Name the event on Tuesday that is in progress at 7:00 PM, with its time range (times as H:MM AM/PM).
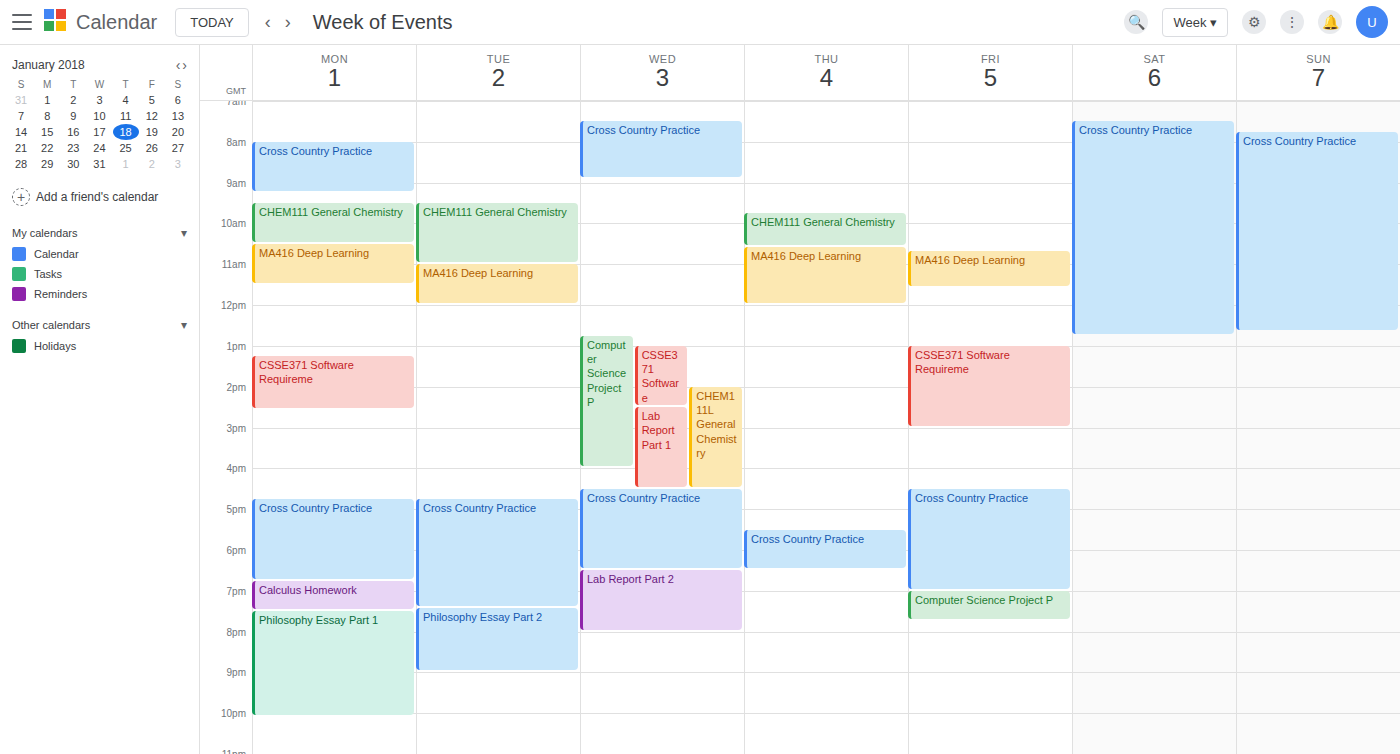
"Cross Country Practice", 4:45 PM to 7:25 PM